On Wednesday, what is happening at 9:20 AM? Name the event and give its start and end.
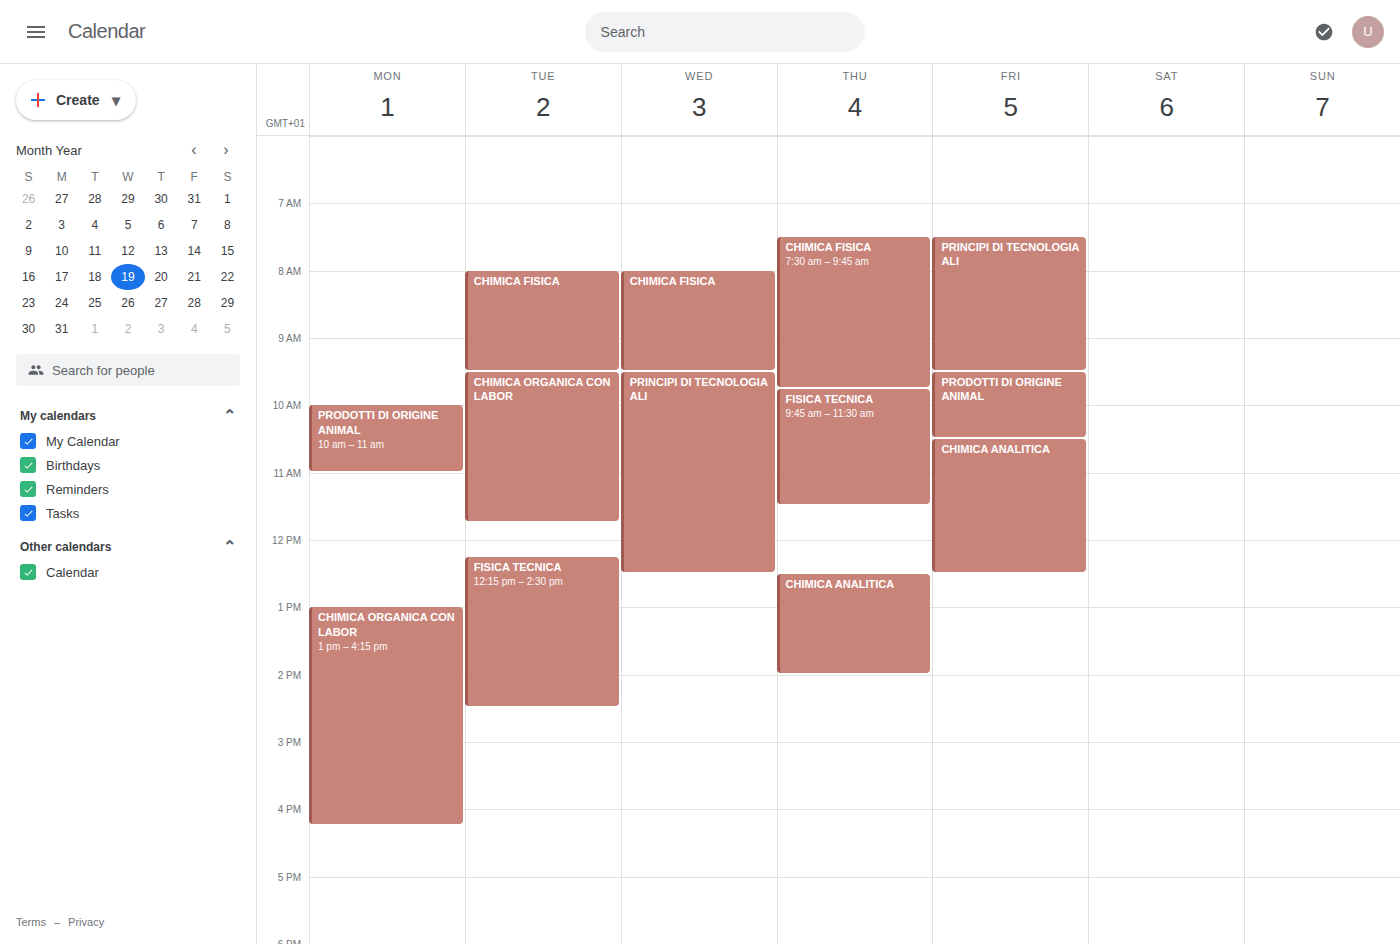
"CHIMICA FISICA", 8:00 AM to 9:30 AM